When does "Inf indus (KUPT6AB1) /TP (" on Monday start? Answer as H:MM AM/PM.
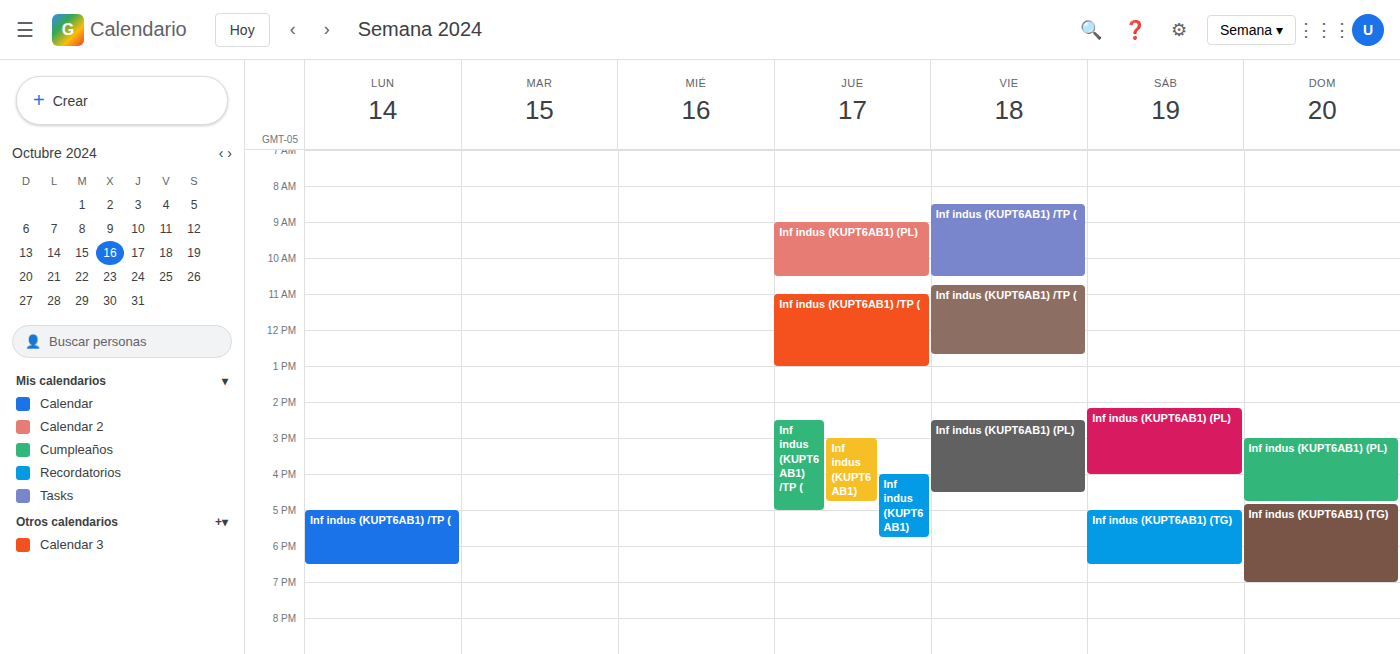
5:00 PM